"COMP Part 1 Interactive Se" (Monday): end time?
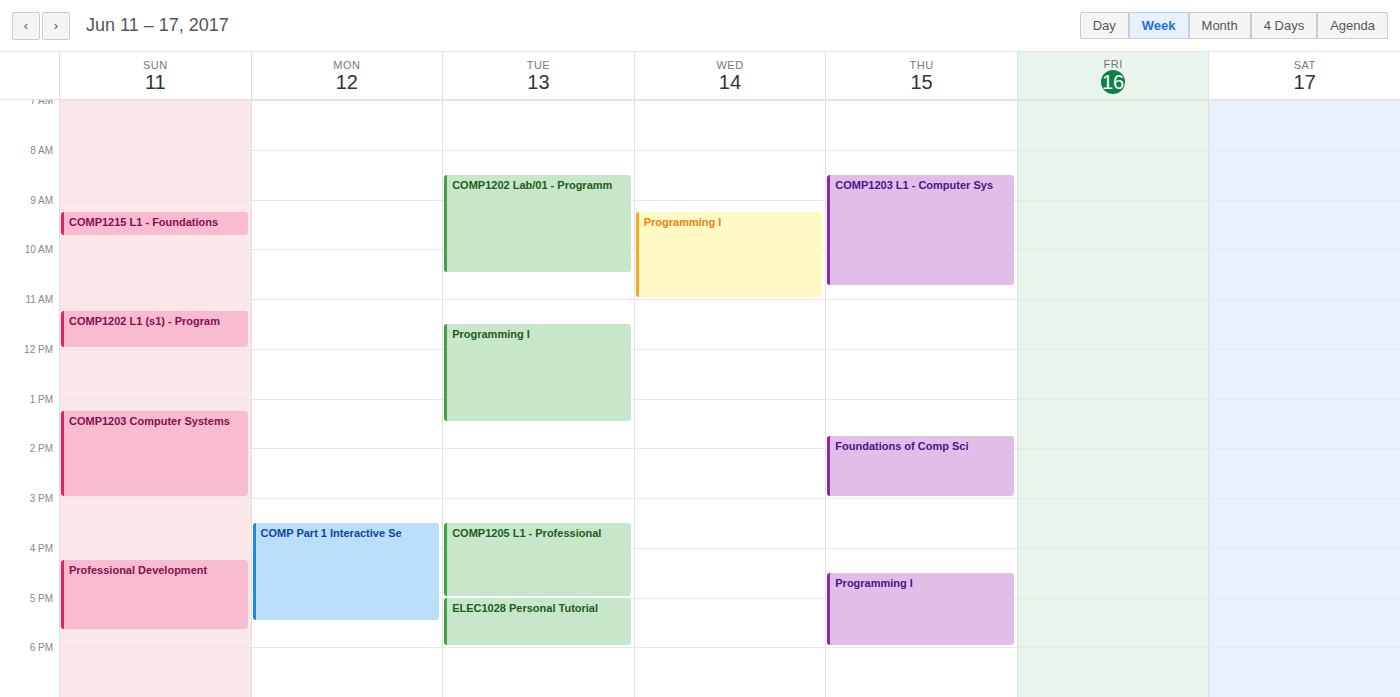
5:30 PM